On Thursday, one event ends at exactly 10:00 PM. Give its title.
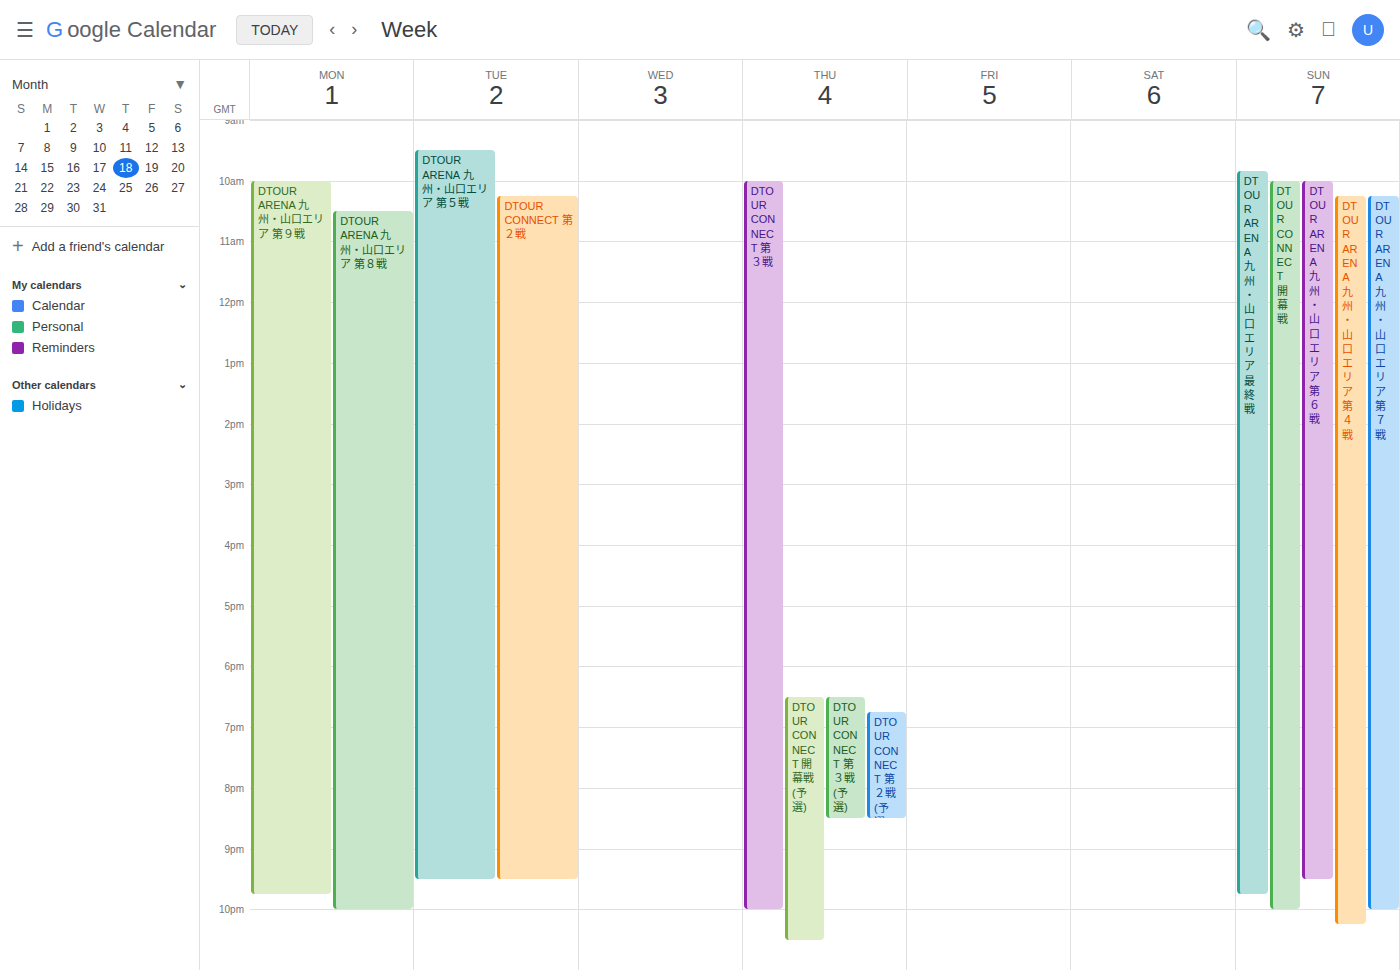
"DTOUR CONNECT 第３戦"